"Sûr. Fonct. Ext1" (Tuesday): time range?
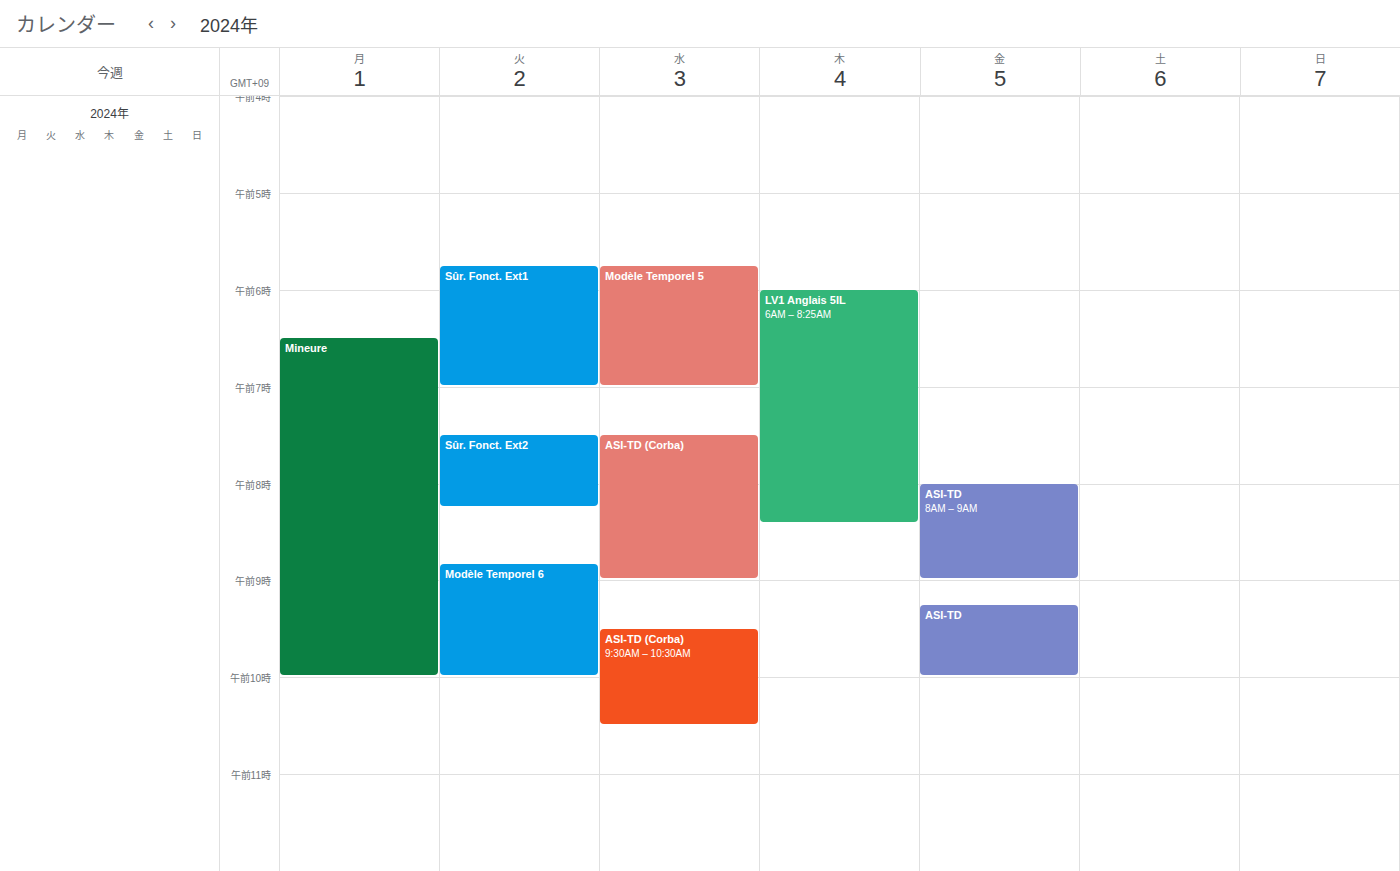
5:45 AM to 7:00 AM